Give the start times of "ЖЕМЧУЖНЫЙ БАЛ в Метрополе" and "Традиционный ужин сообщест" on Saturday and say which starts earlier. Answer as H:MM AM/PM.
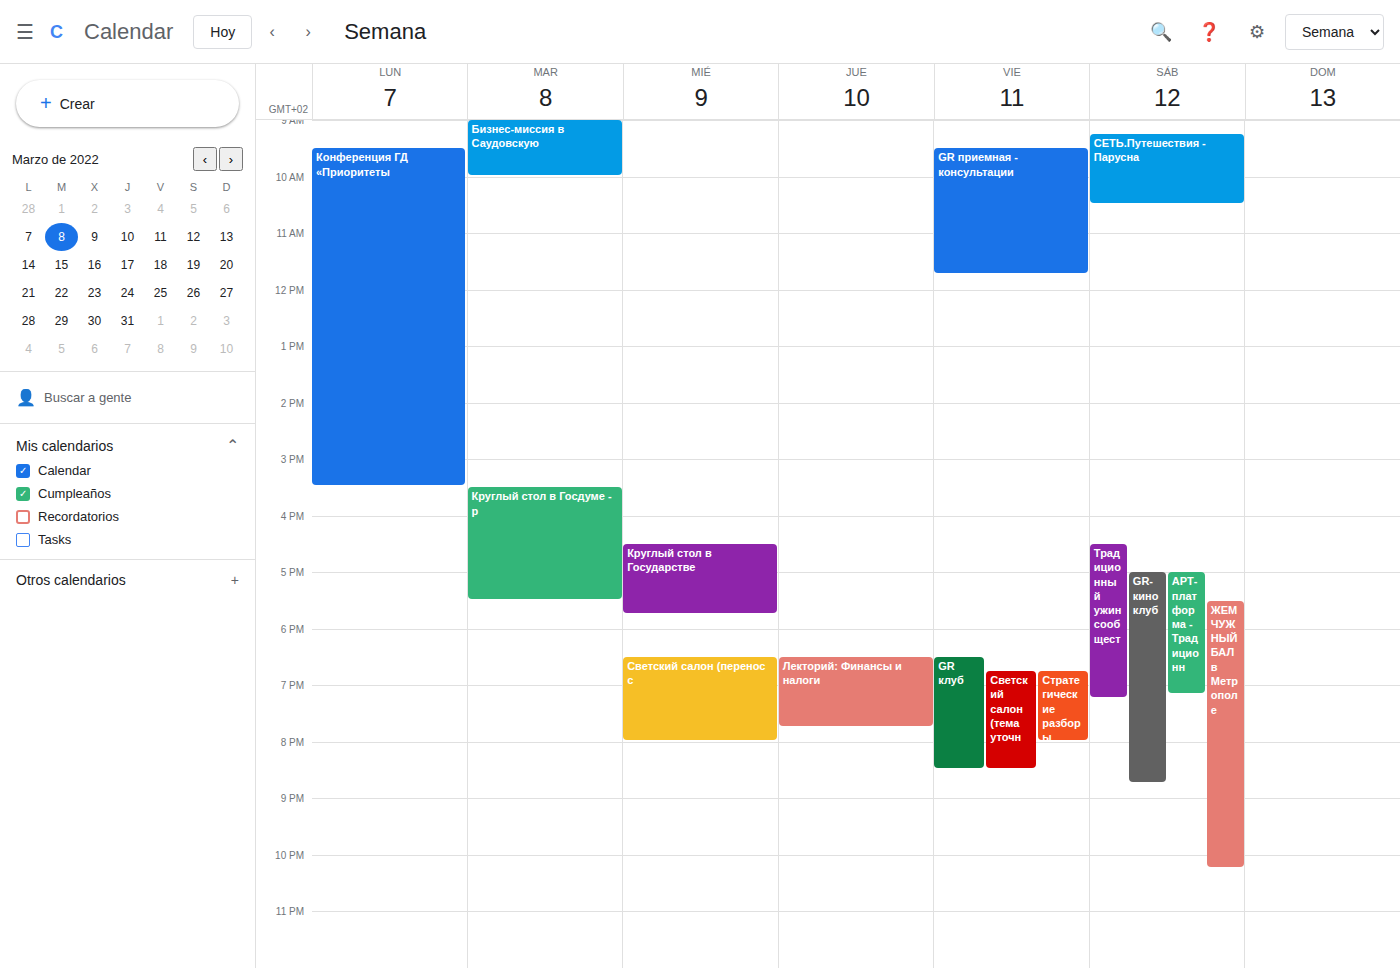
"Традиционный ужин сообщест" 4:30 PM; "ЖЕМЧУЖНЫЙ БАЛ в Метрополе" 5:30 PM.